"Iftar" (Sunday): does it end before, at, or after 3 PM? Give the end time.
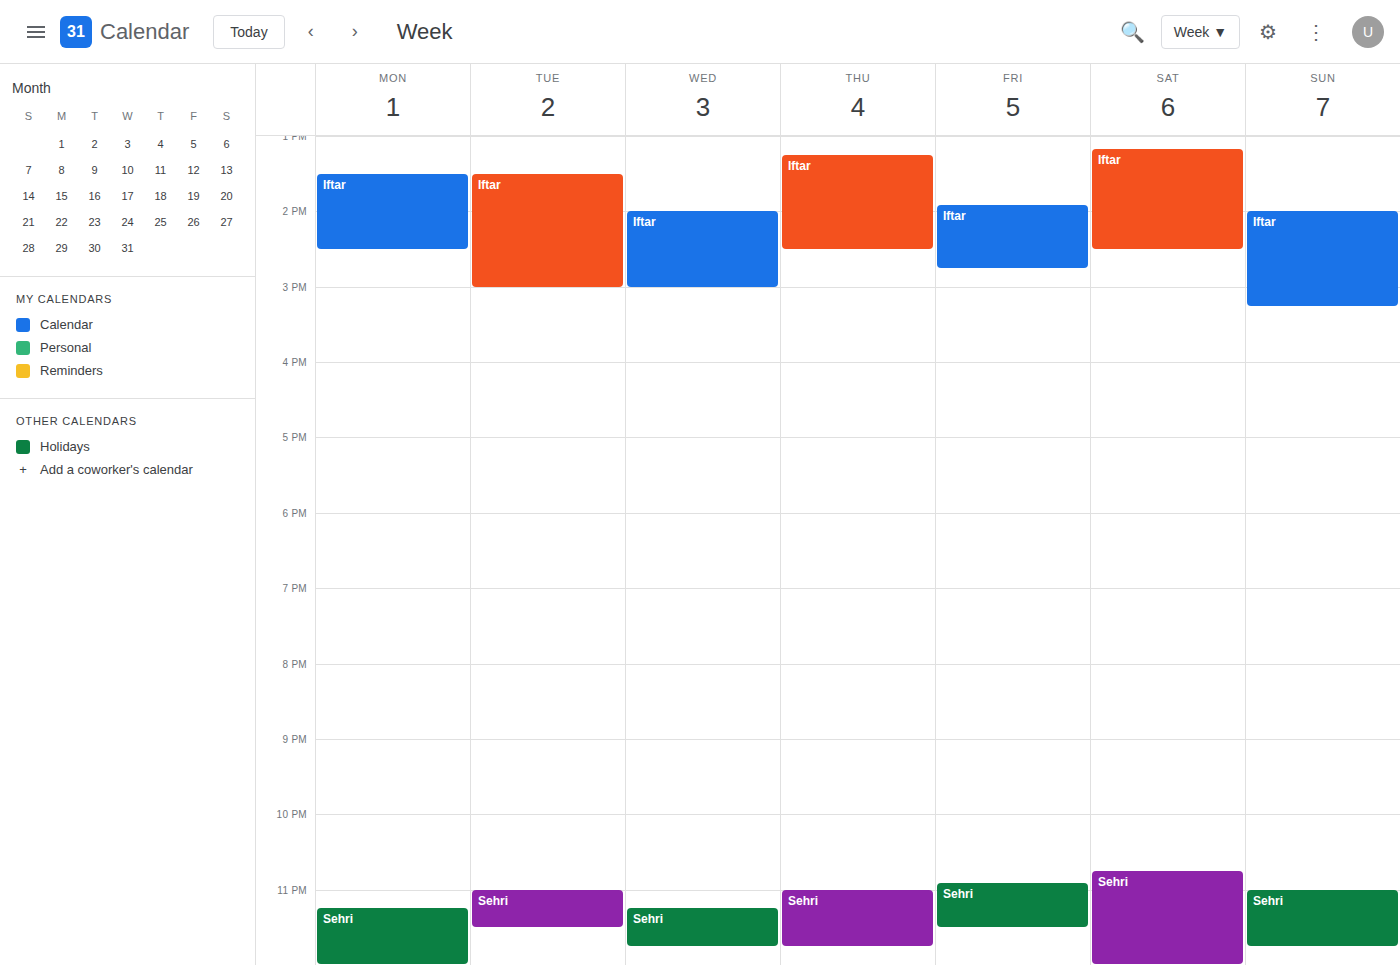
3:15 PM -- after 3 PM, 15 minutes below the 3 PM line.